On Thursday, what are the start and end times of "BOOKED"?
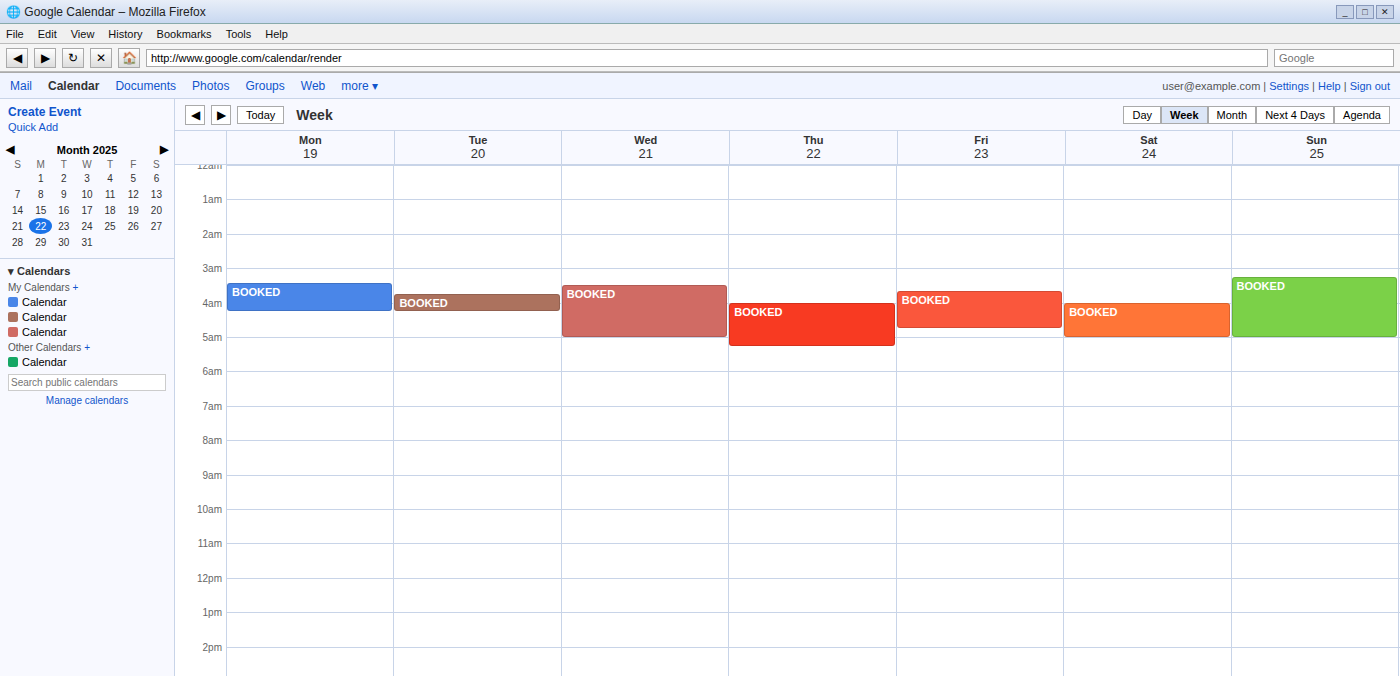
4:00 AM to 5:15 AM